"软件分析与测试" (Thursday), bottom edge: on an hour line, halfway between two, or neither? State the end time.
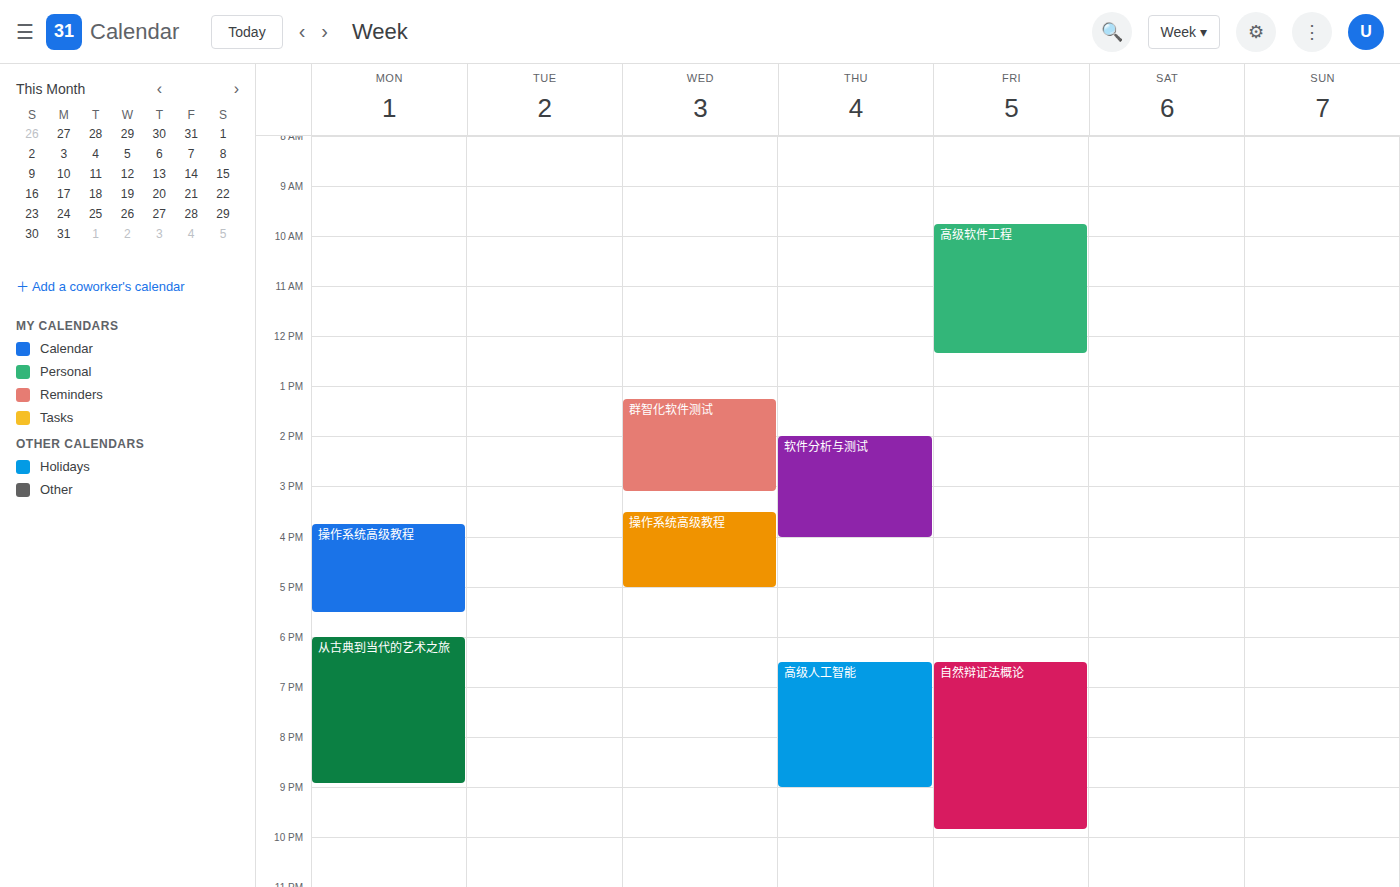
4:00 PM -- exactly on the 4 PM line.